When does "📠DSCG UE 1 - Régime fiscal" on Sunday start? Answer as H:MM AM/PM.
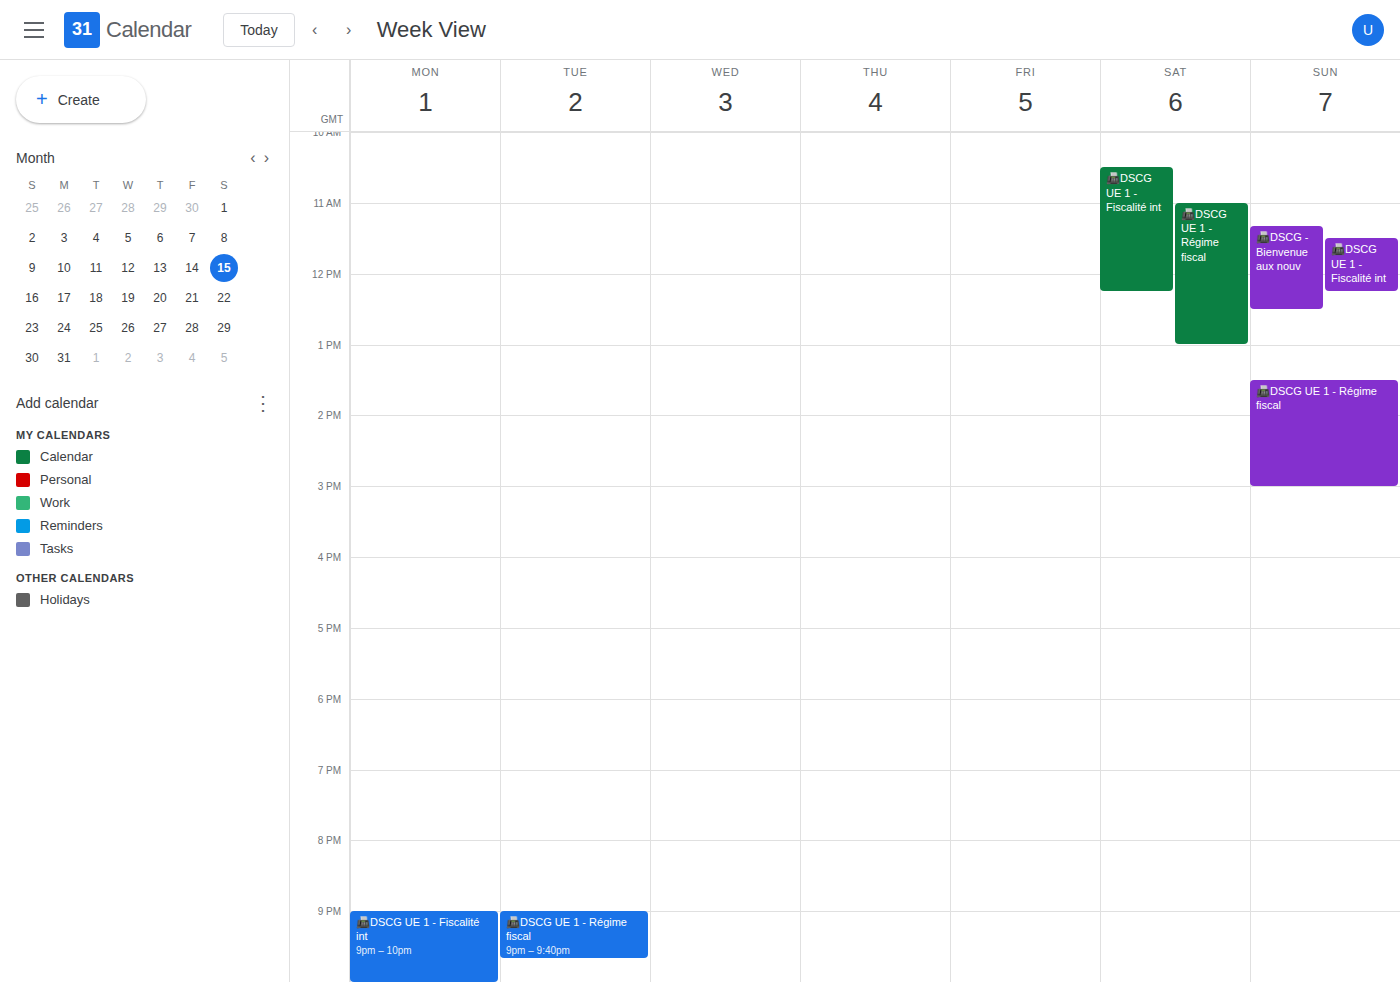
1:30 PM